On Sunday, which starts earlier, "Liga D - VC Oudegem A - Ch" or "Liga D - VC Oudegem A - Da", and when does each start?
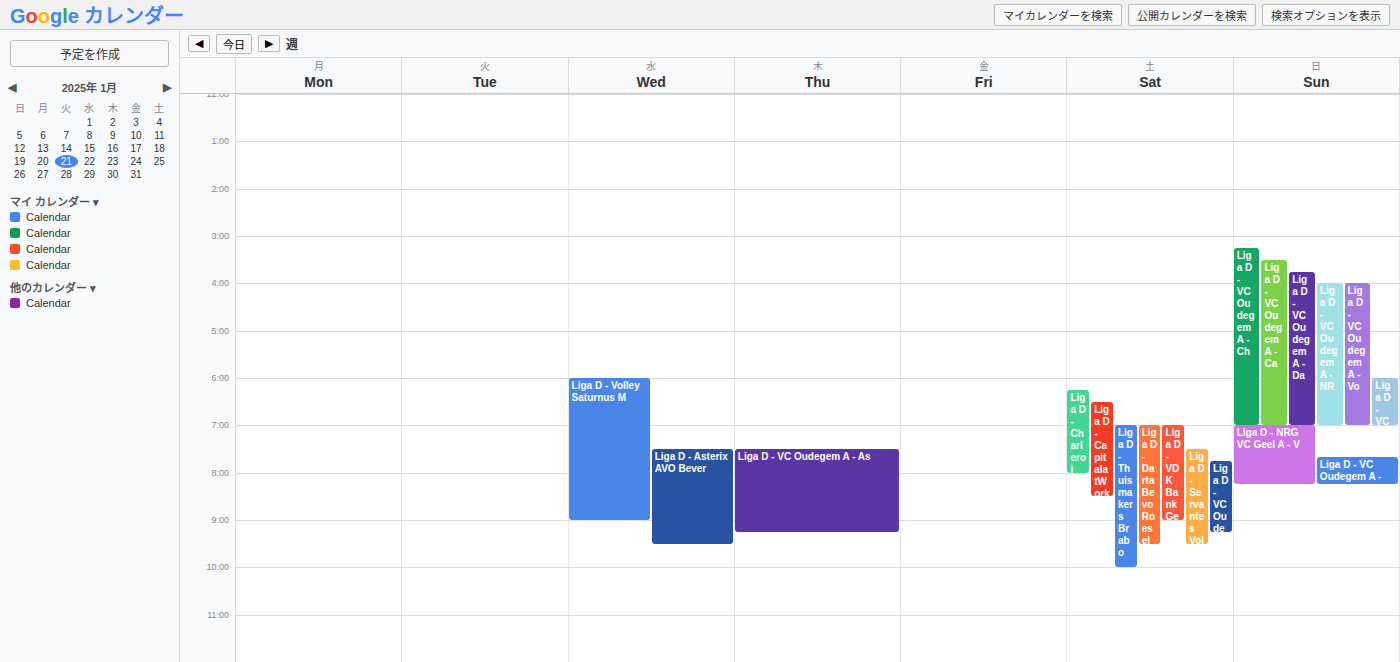
"Liga D - VC Oudegem A - Ch" 3:15 PM; "Liga D - VC Oudegem A - Da" 3:45 PM.